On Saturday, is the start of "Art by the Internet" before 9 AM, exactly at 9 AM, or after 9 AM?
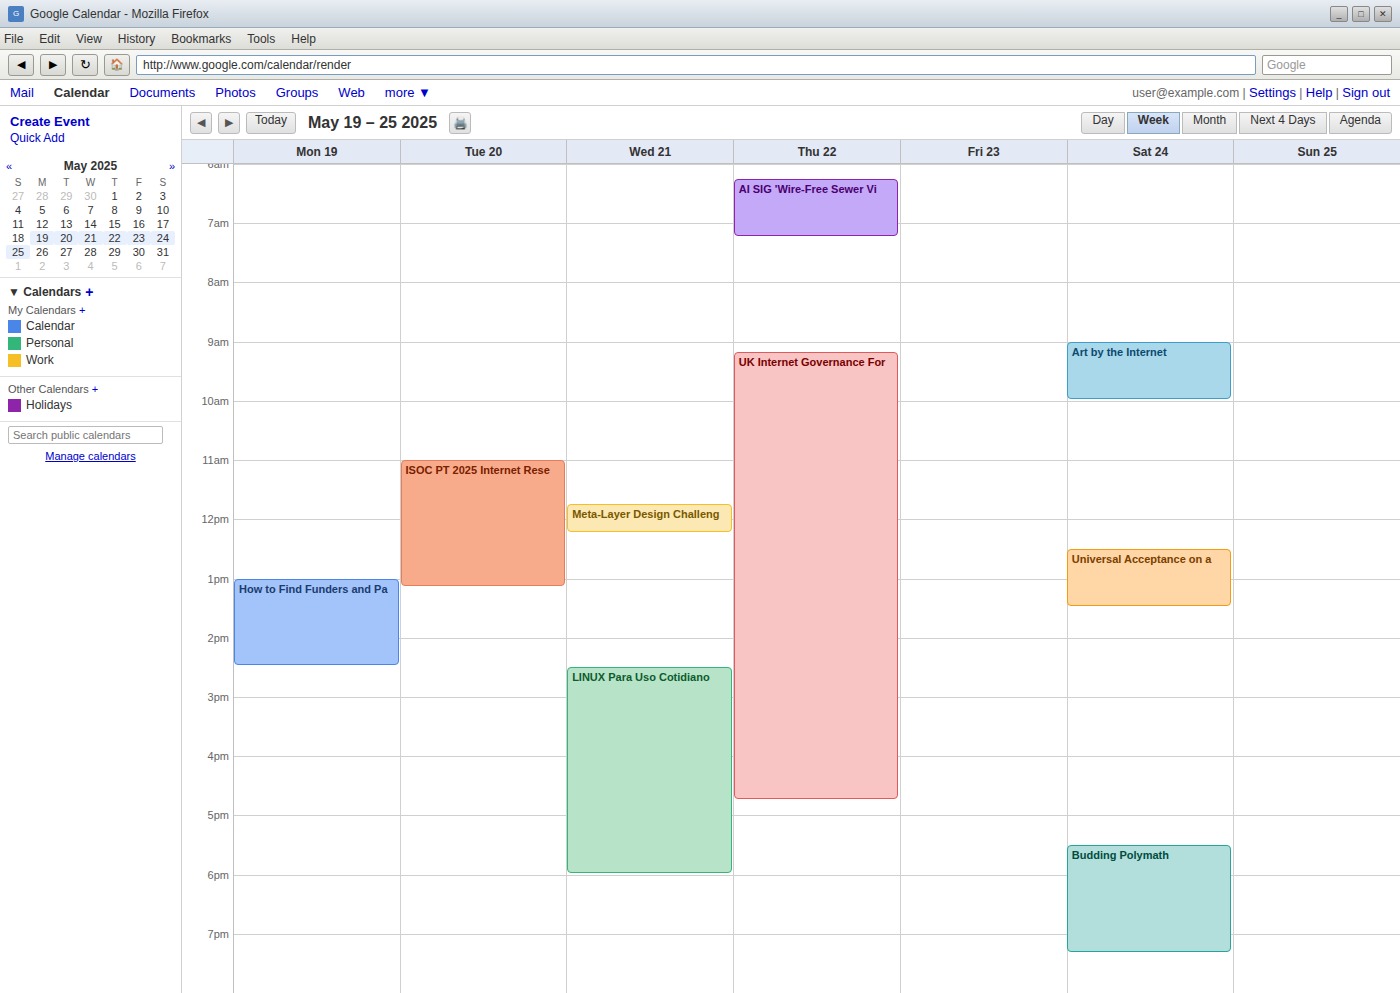
9:00 AM -- exactly at 9 AM, on the 9 AM line.